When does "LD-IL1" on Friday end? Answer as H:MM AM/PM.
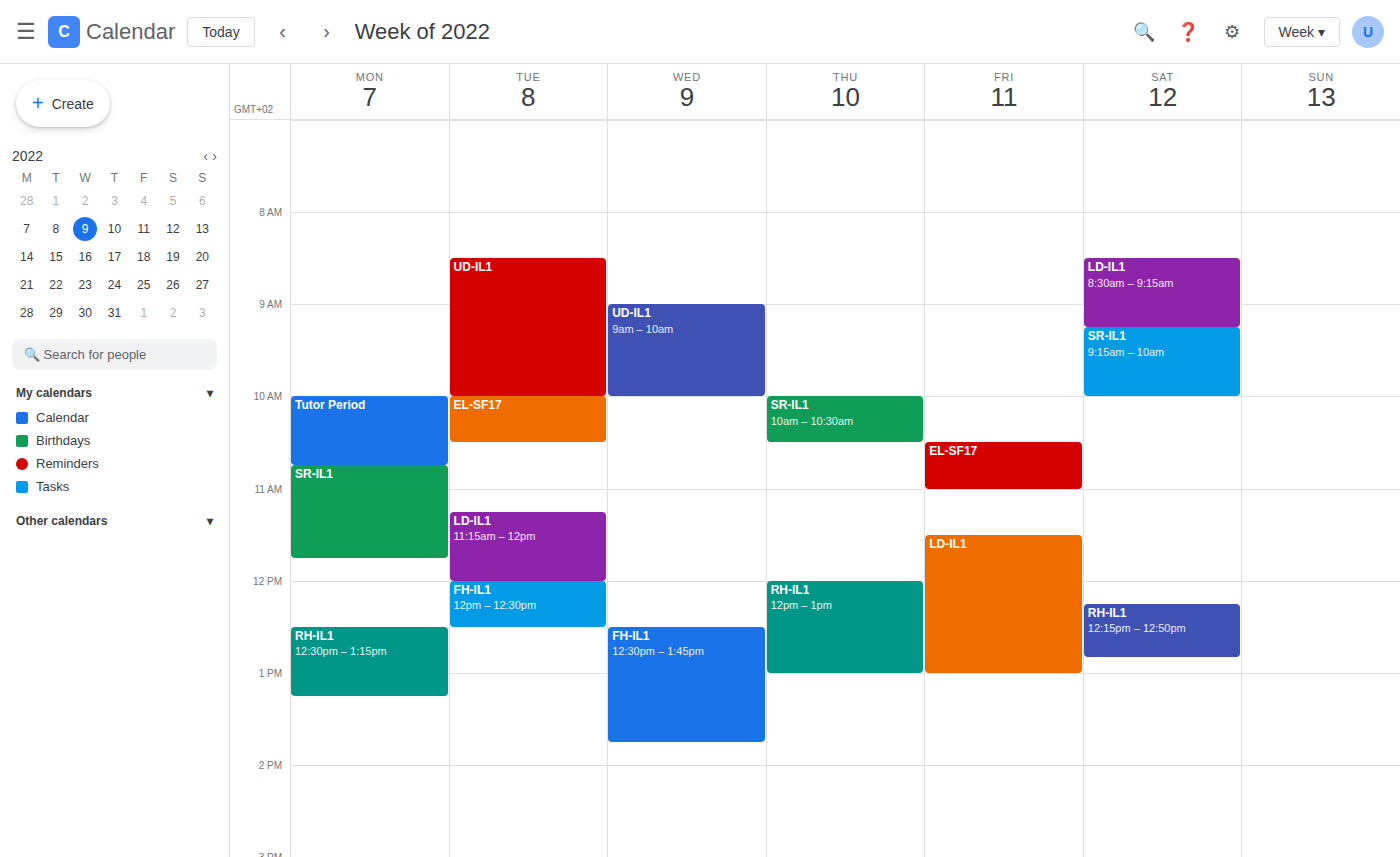
1:00 PM